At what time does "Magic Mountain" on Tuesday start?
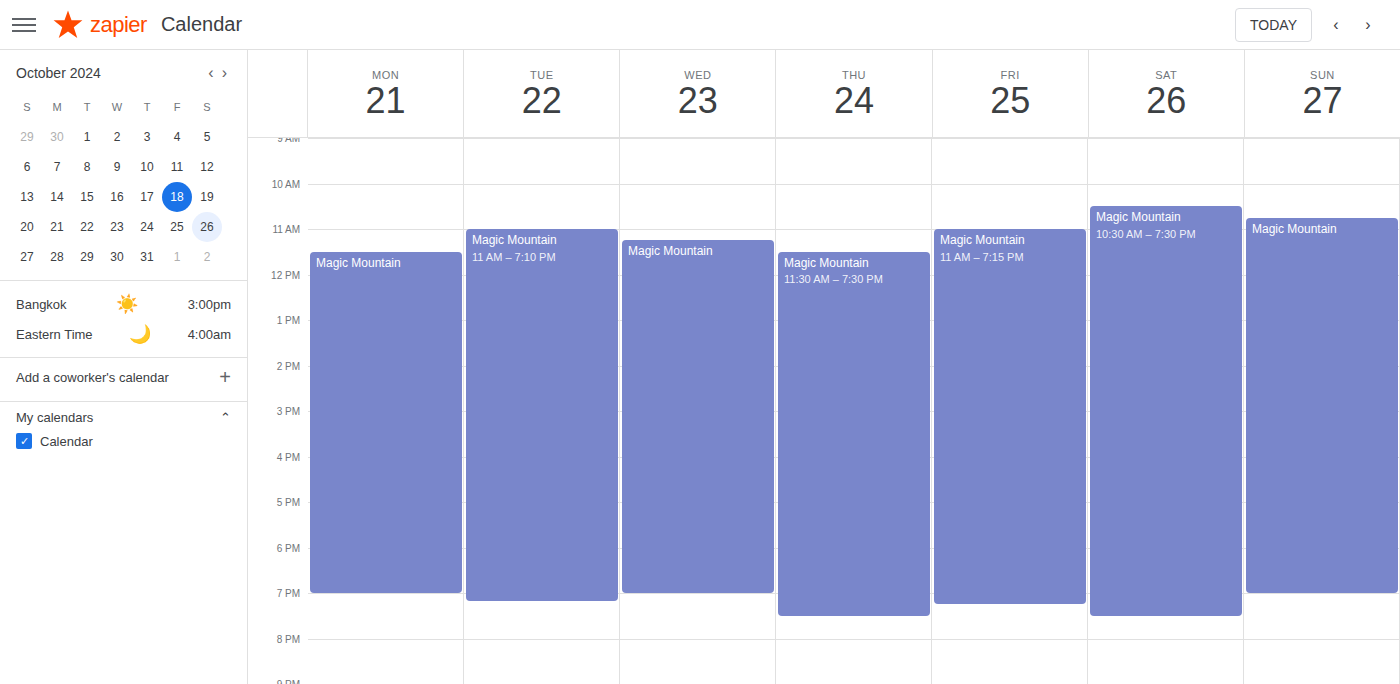
11:00 AM